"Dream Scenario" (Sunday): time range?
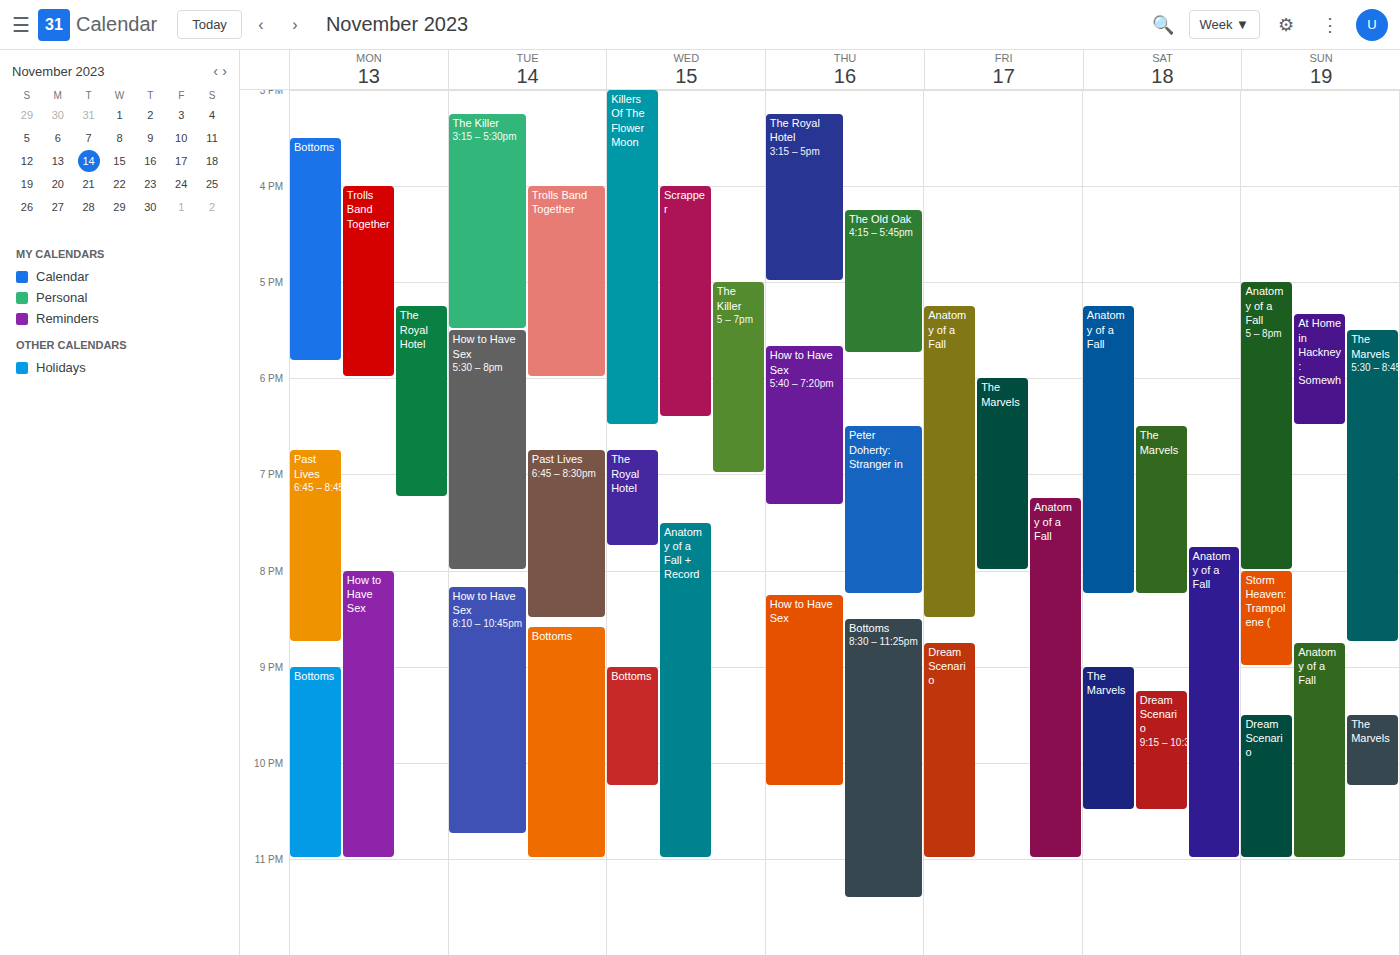
9:30 PM to 11:00 PM